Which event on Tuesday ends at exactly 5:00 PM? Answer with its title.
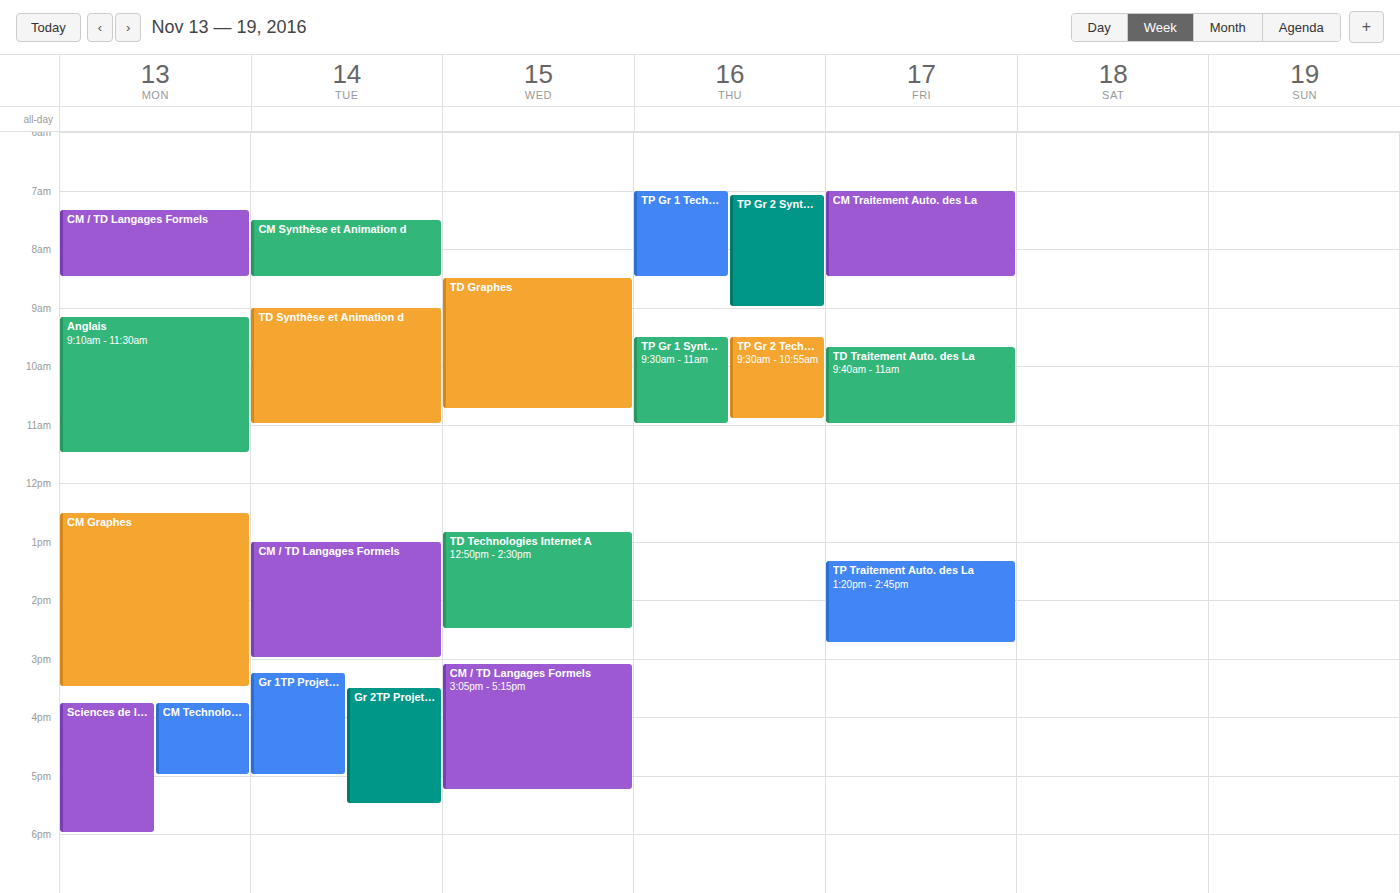
"Gr 1TP Projet Programmatio"